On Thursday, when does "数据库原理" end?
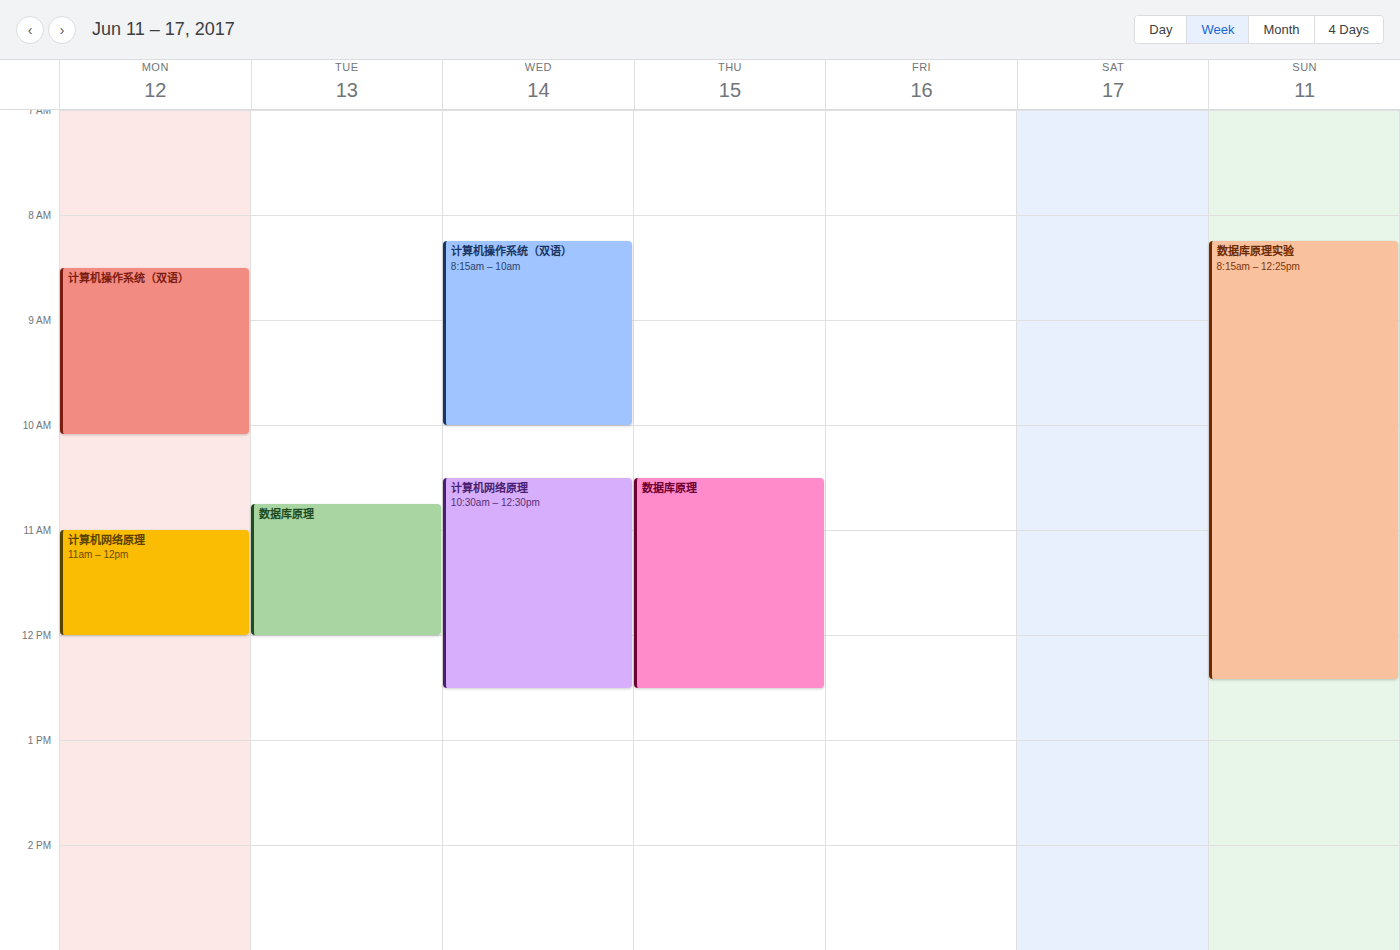
12:30 PM